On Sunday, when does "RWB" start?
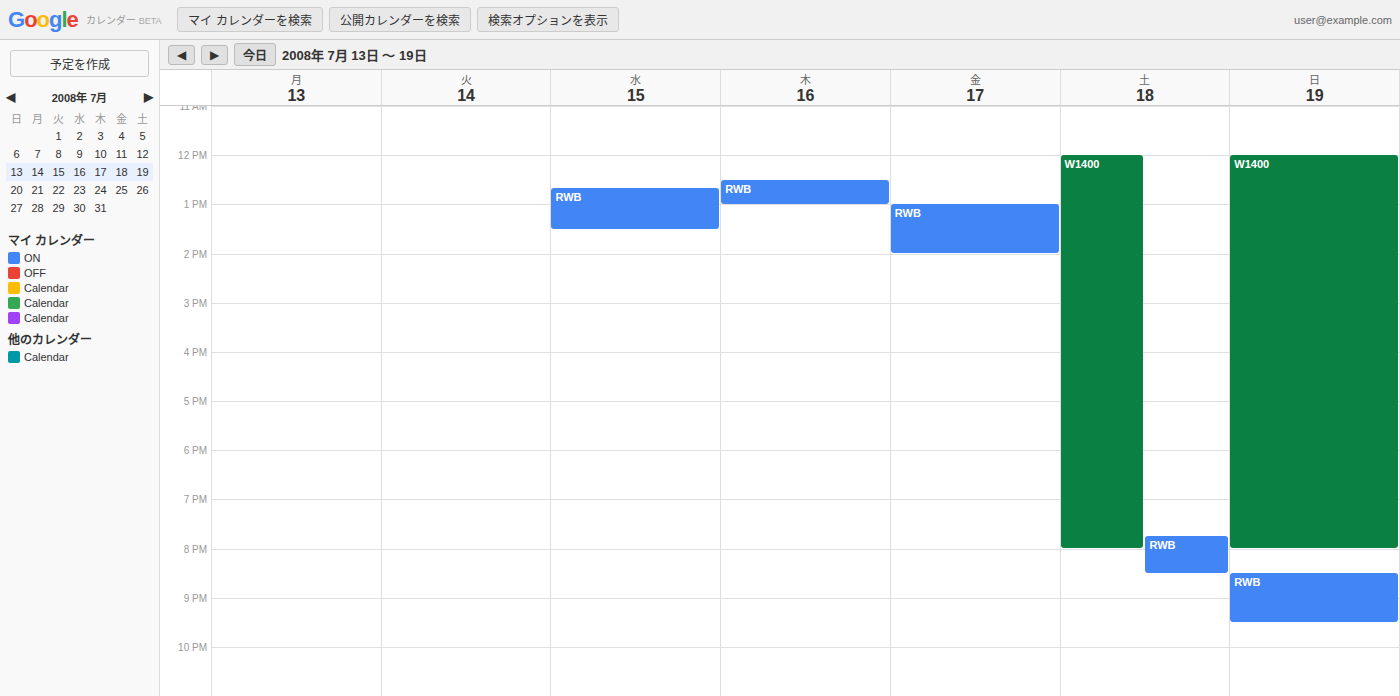
20:30